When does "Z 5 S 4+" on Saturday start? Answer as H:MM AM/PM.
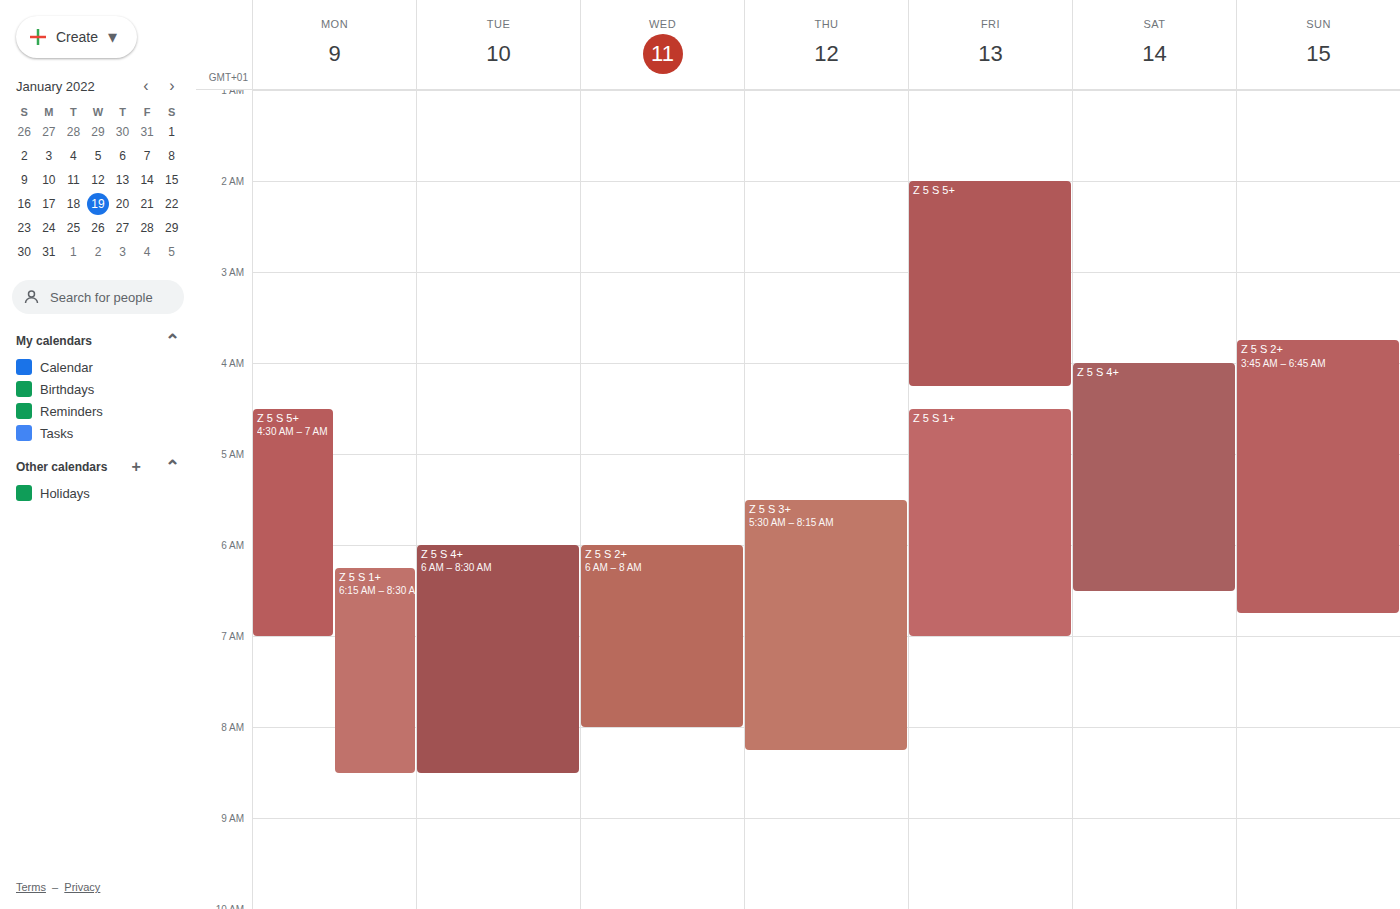
4:00 AM